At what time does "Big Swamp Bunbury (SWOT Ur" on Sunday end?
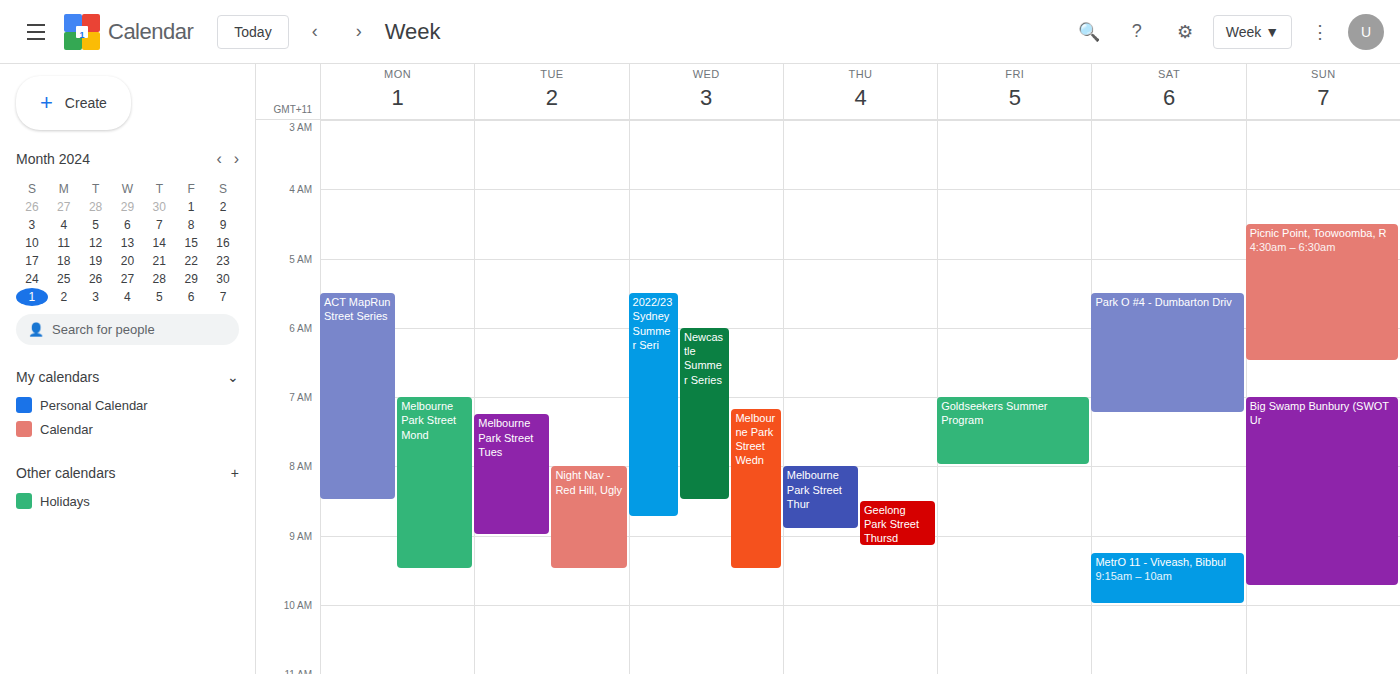
9:45 AM